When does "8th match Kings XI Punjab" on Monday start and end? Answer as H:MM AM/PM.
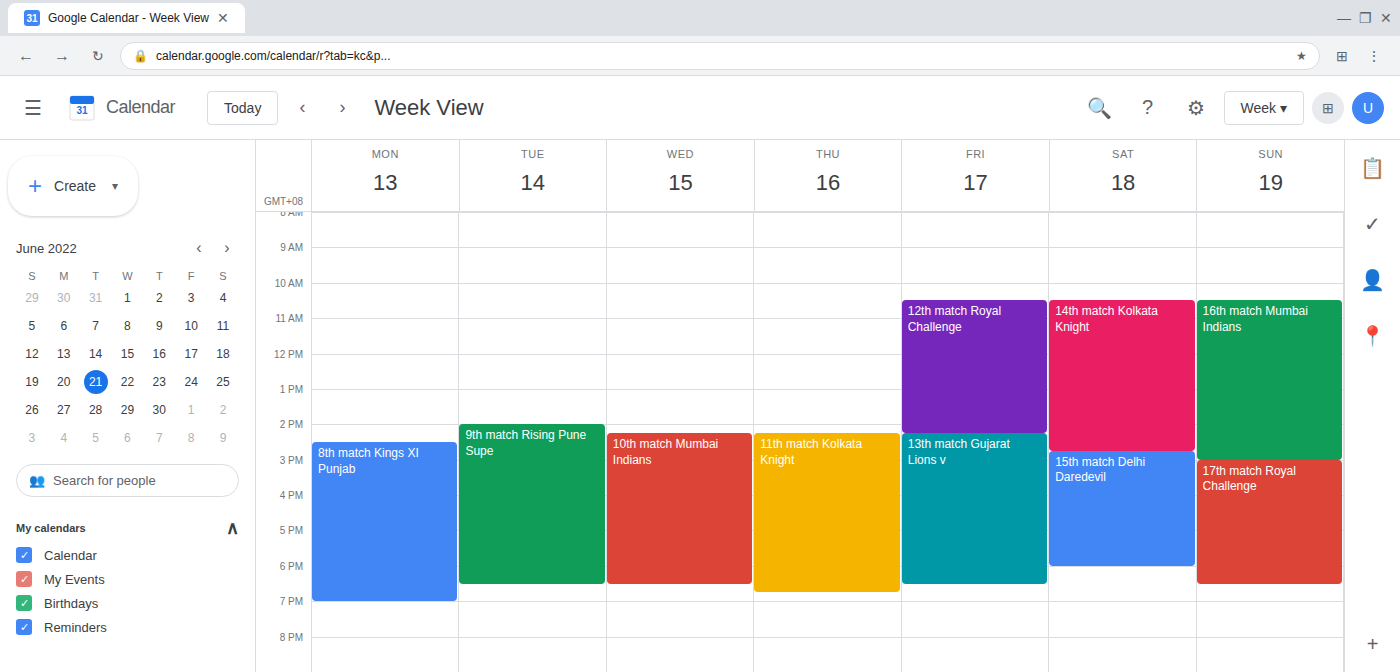
2:30 PM to 7:00 PM